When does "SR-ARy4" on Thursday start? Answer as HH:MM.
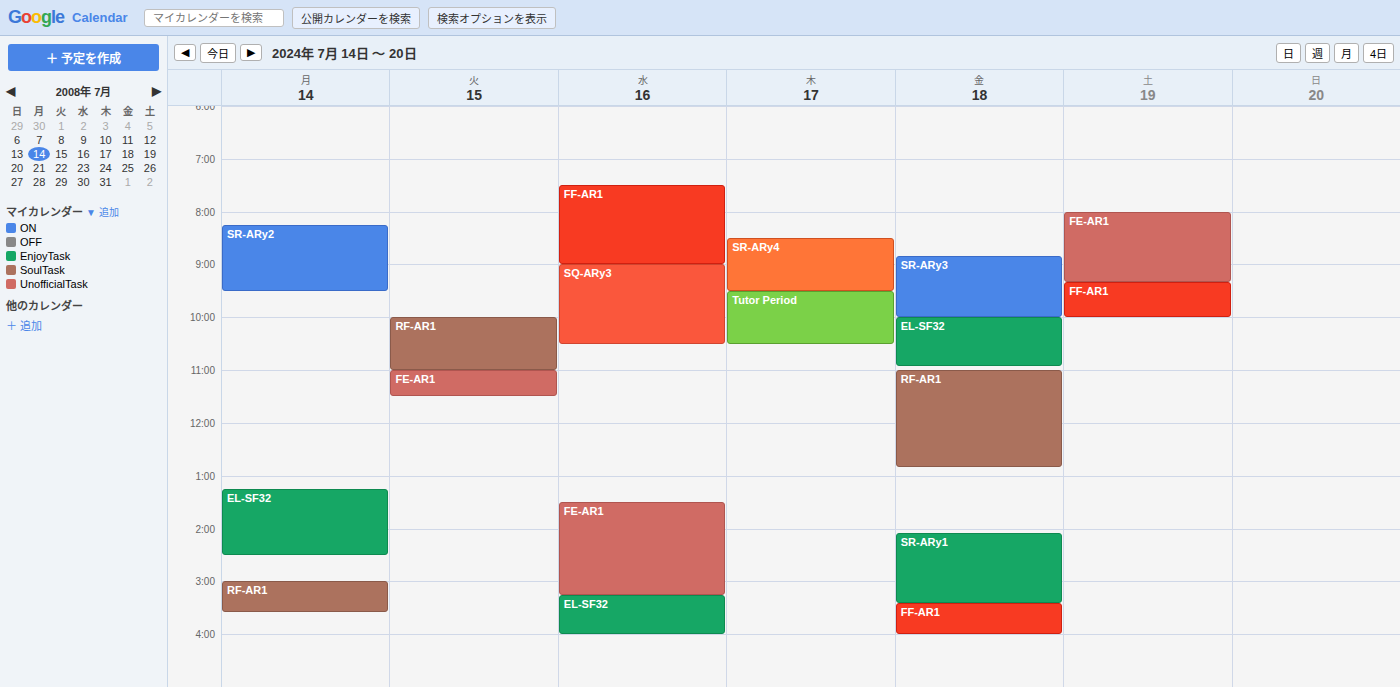
08:30